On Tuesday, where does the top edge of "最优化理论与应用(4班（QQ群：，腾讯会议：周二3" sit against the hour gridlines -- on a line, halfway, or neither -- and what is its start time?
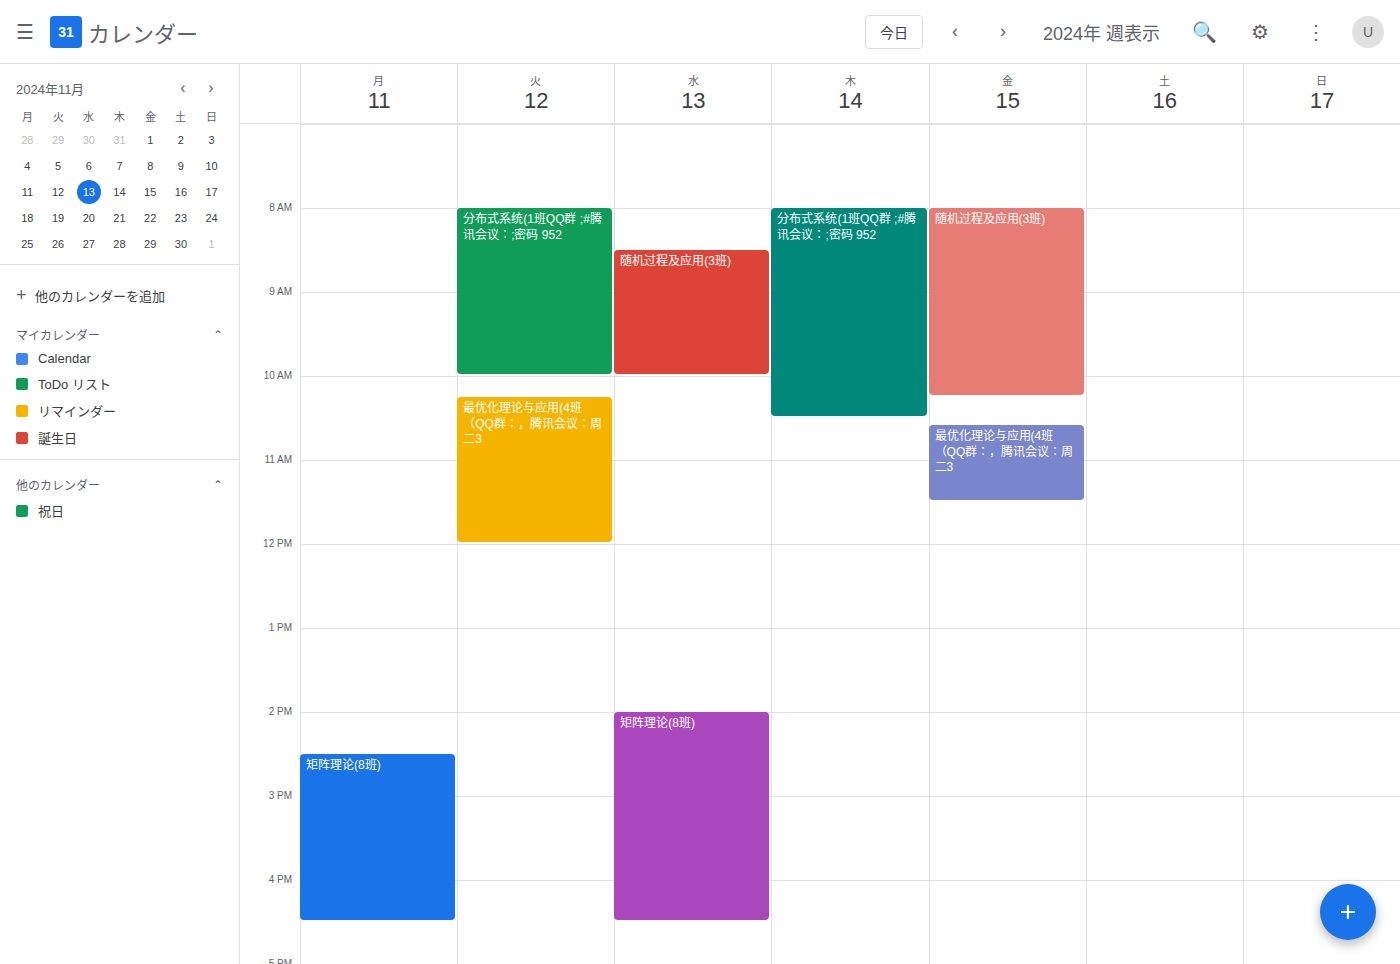
10:15 AM -- neither: a quarter of the way from the 10 AM line to the 11 AM line.